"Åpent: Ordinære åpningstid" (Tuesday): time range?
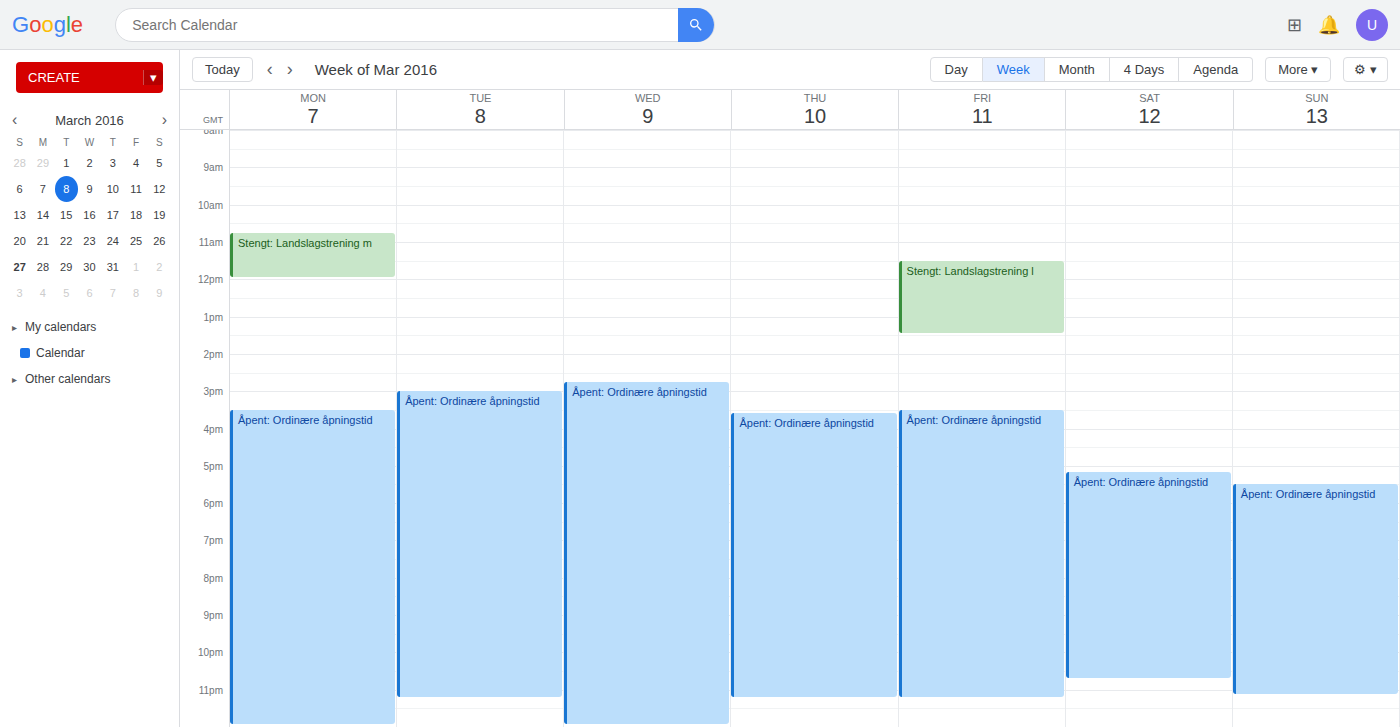
3:00 PM to 11:15 PM